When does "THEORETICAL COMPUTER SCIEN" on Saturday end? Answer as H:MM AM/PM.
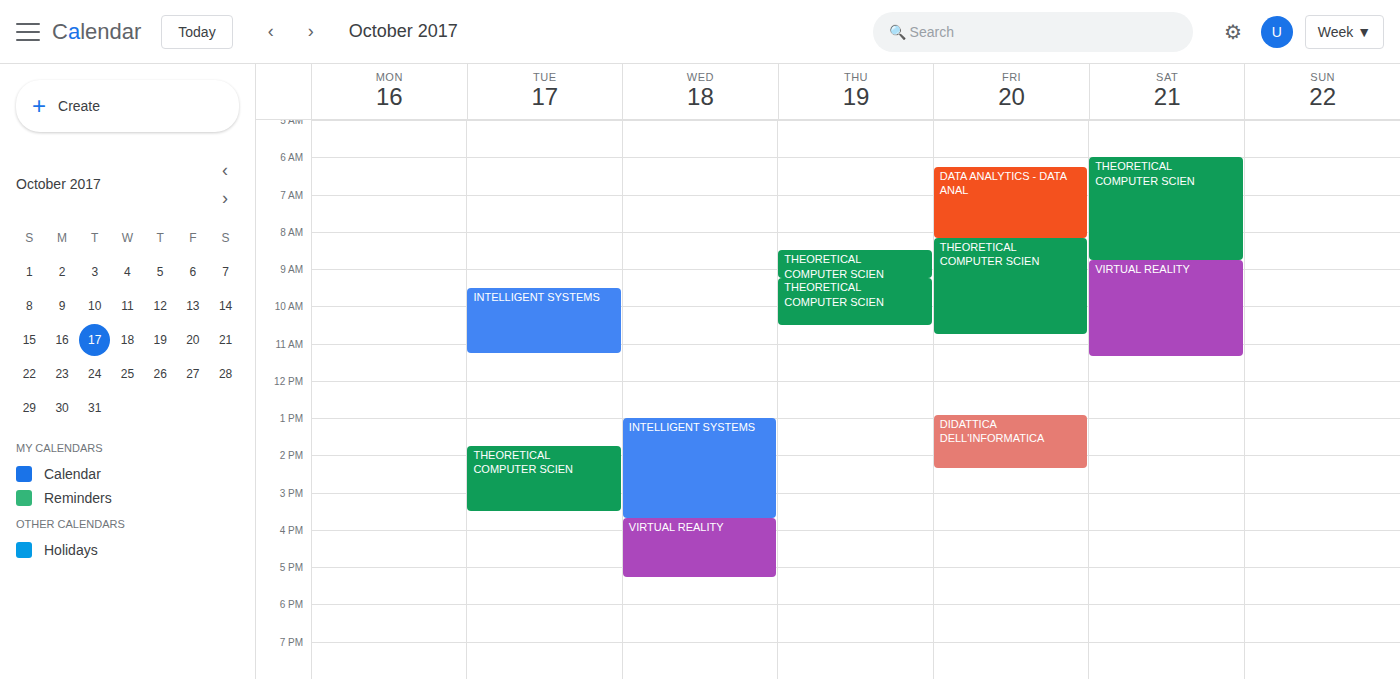
8:45 AM